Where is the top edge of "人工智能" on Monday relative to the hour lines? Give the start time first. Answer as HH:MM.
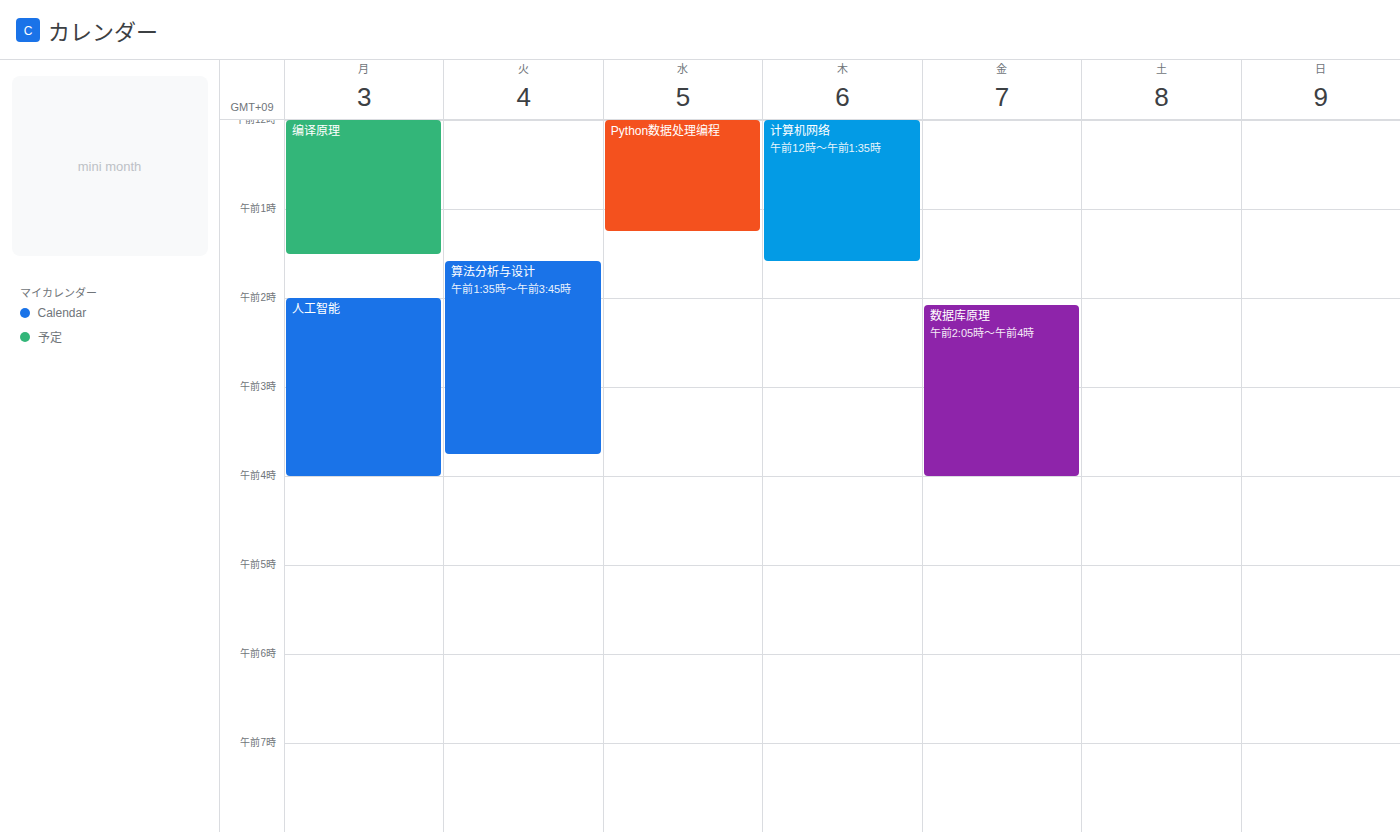
02:00 -- exactly on the 02:00 line.